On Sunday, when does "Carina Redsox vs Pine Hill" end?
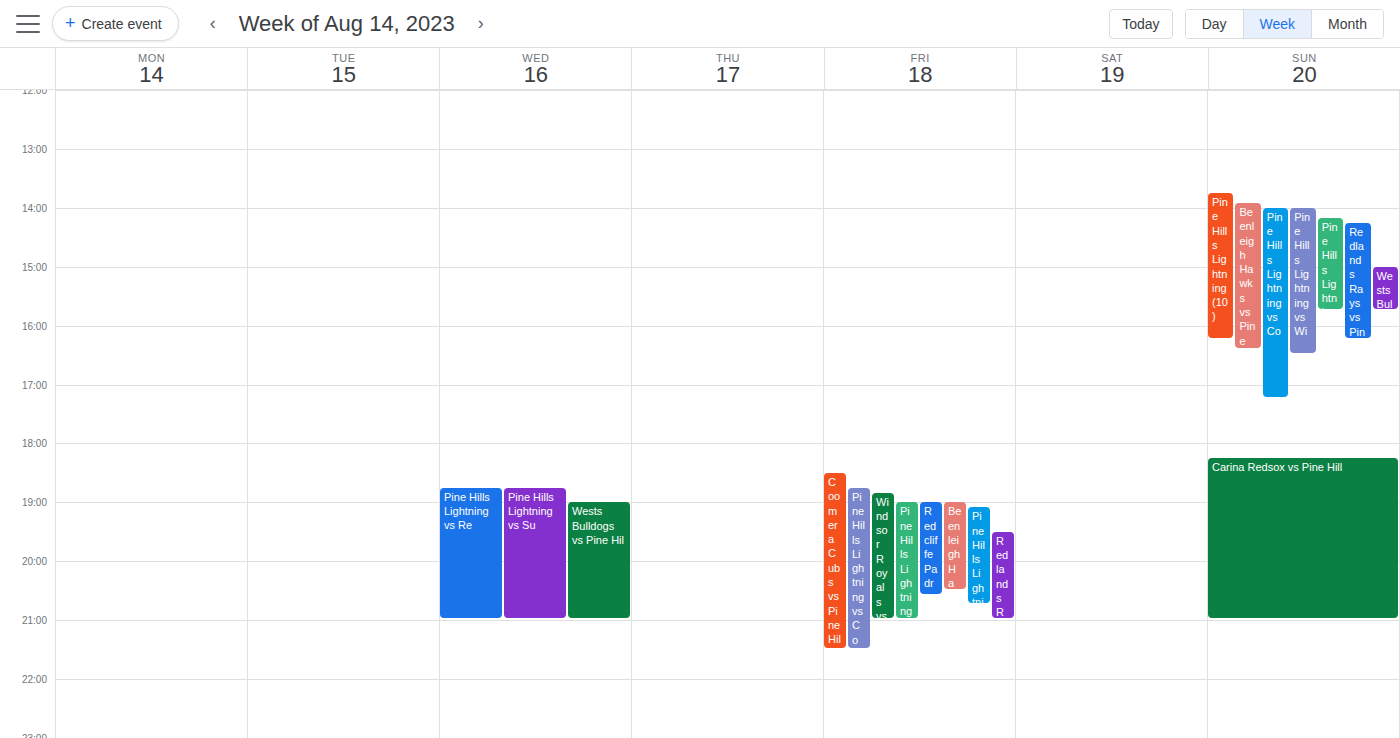
9:00 PM